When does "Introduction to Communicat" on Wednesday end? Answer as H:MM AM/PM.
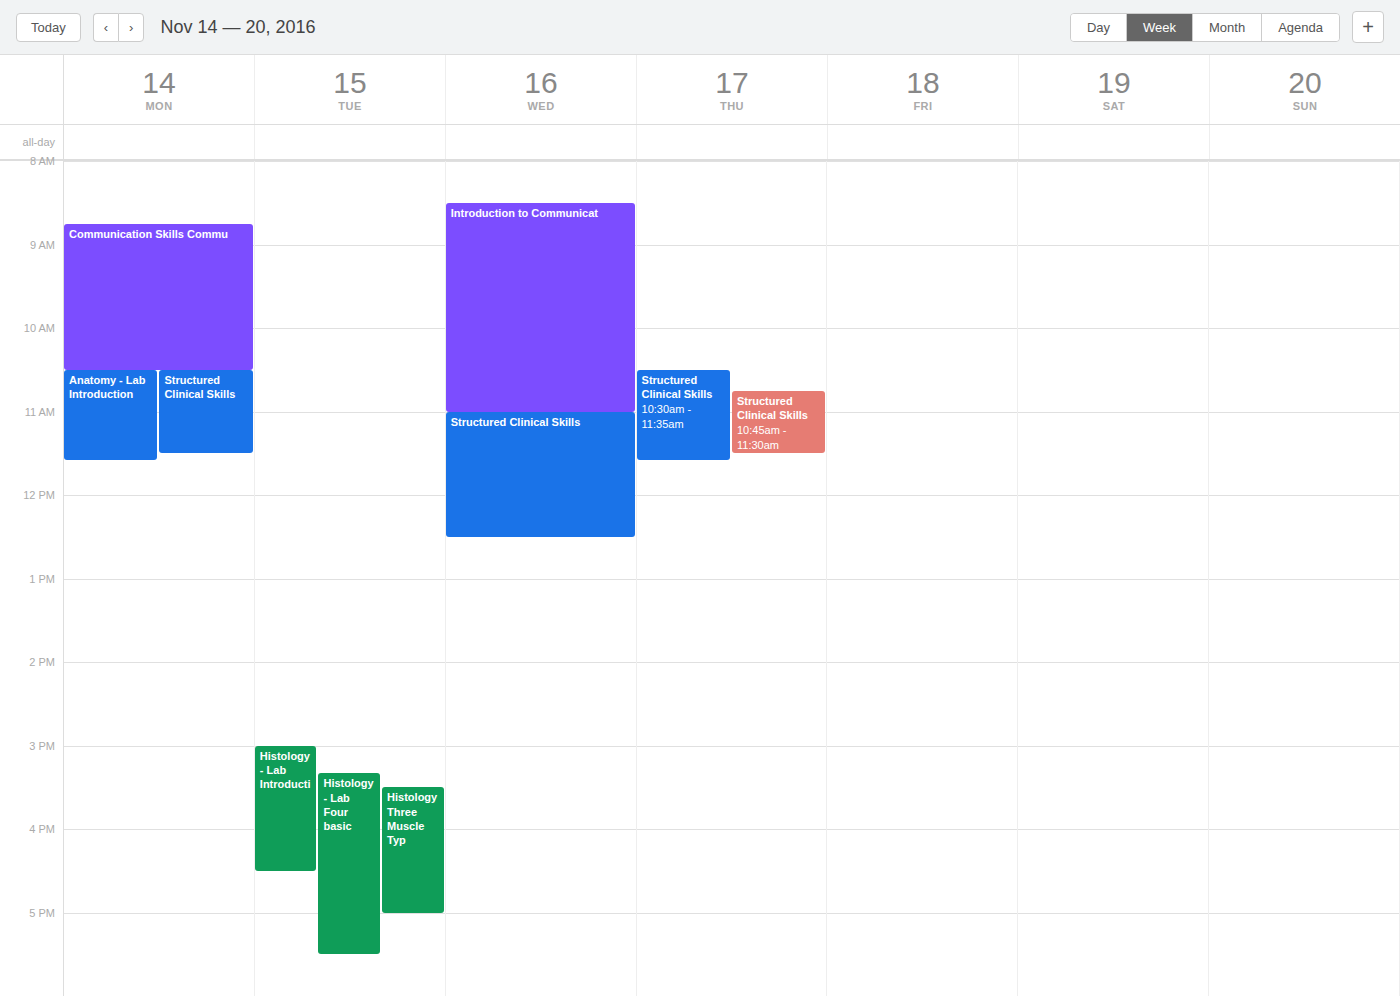
11:00 AM